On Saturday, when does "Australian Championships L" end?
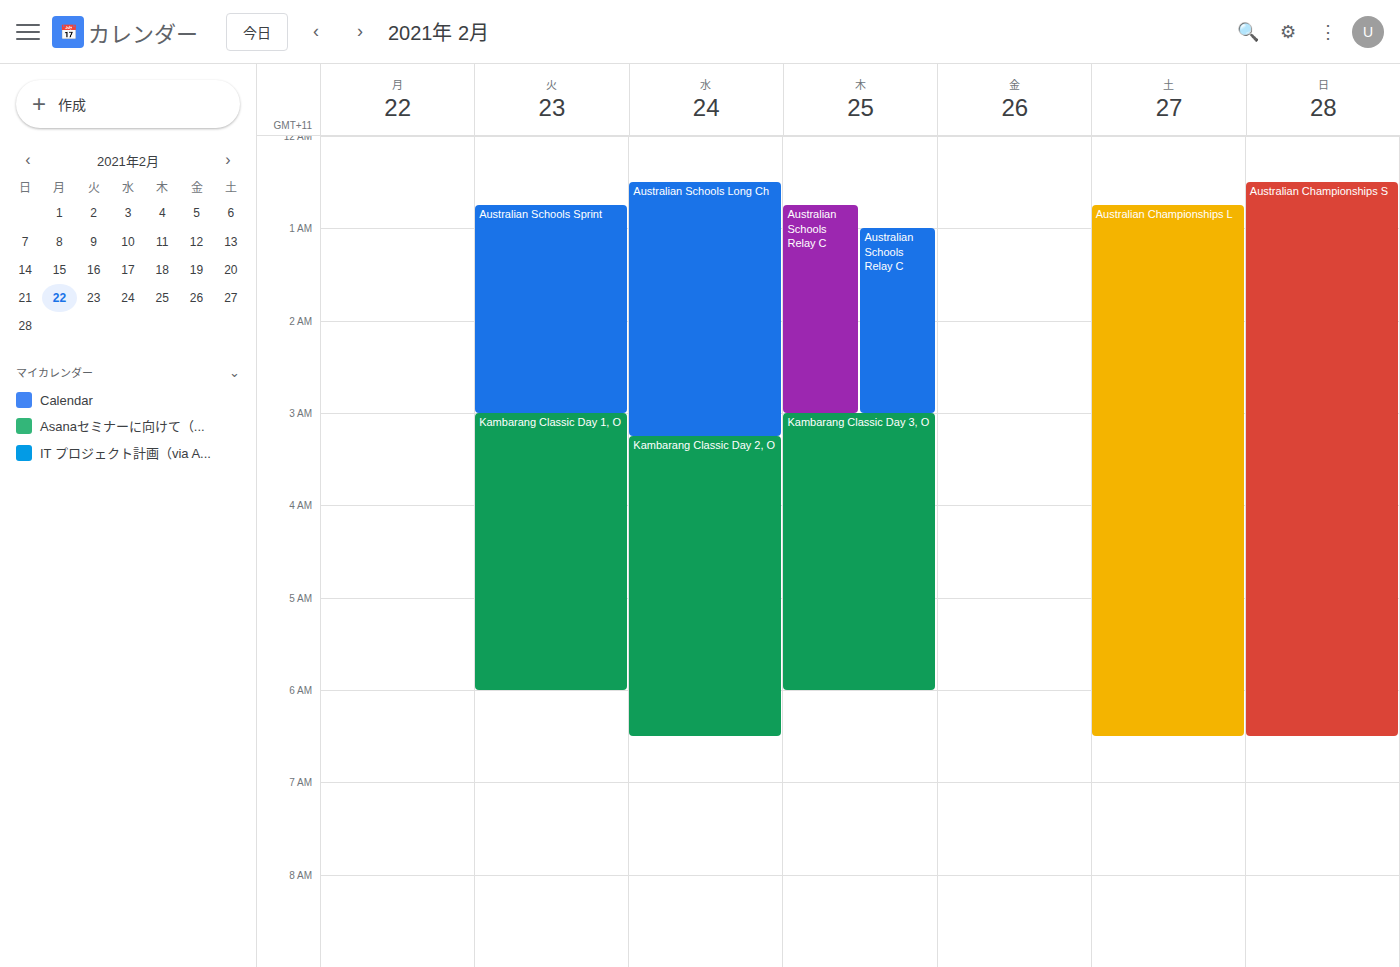
6:30 AM